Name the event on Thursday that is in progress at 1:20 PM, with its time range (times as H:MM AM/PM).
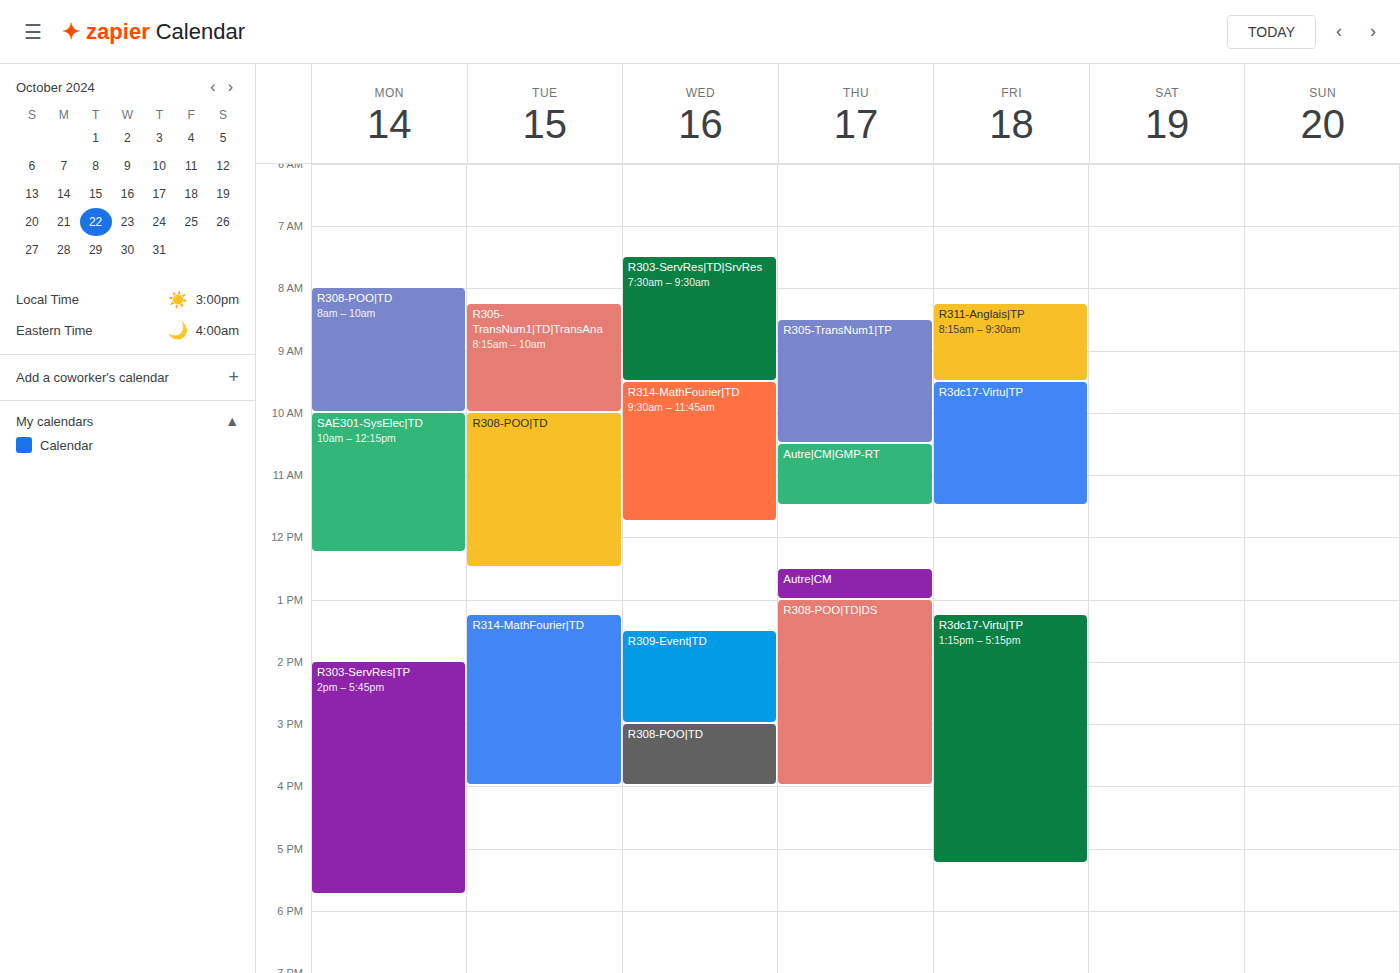
"R308-POO|TD|DS", 1:00 PM to 4:00 PM